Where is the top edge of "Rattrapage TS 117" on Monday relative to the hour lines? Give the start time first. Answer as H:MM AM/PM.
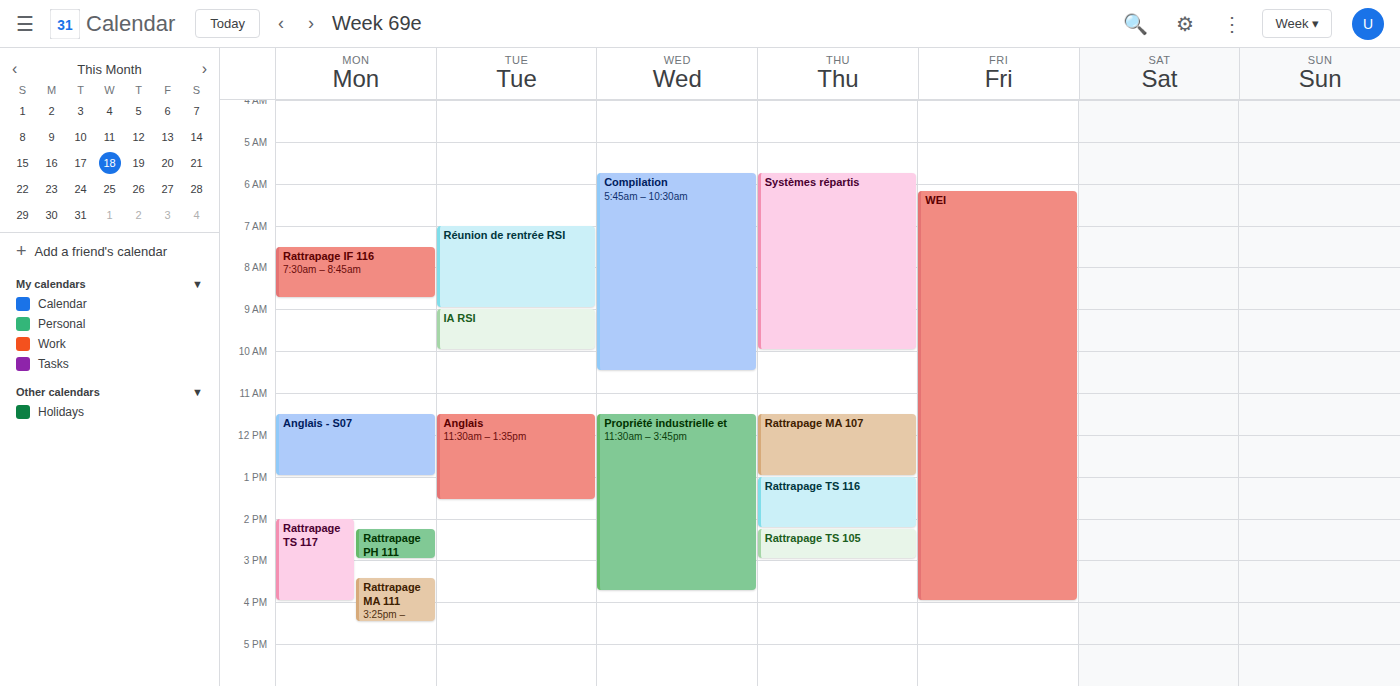
2:00 PM -- exactly on the 2 PM line.